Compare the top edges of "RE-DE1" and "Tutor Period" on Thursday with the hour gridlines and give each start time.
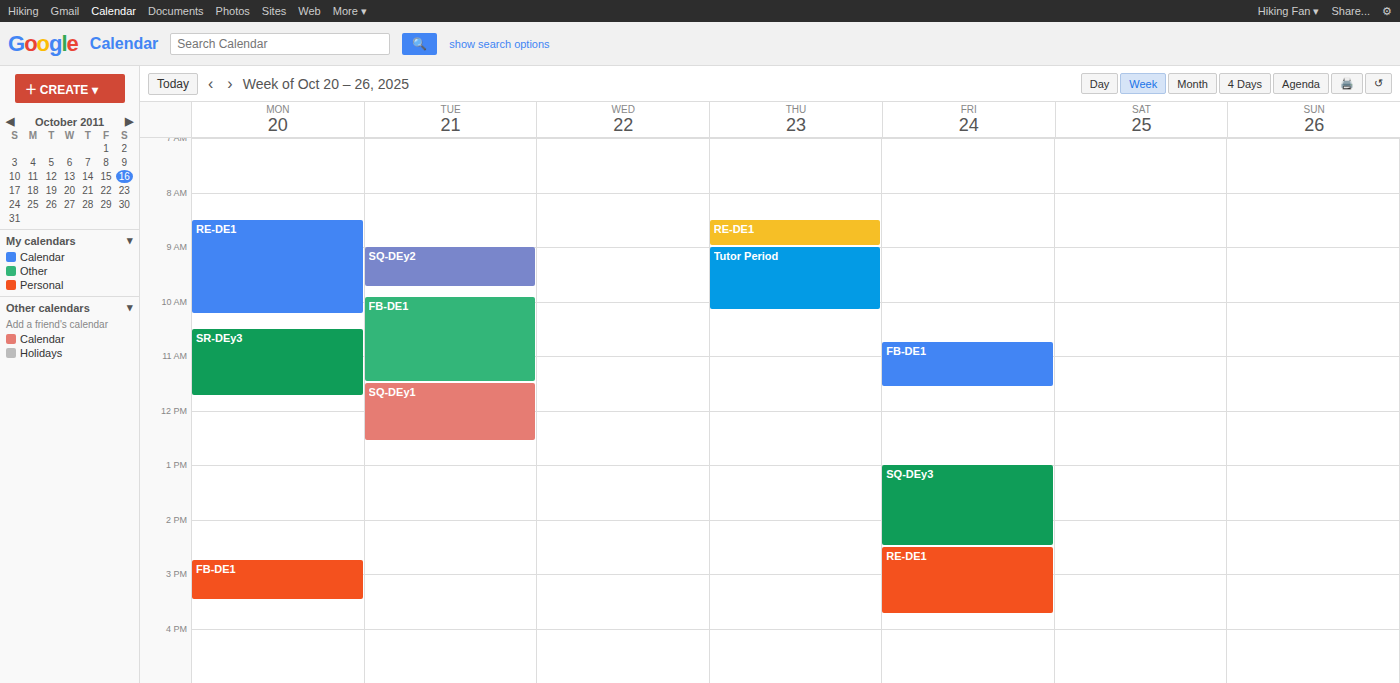
"RE-DE1": 8:30 AM, halfway between the 8 AM and 9 AM lines. "Tutor Period": 9:00 AM, exactly on the 9 AM line.